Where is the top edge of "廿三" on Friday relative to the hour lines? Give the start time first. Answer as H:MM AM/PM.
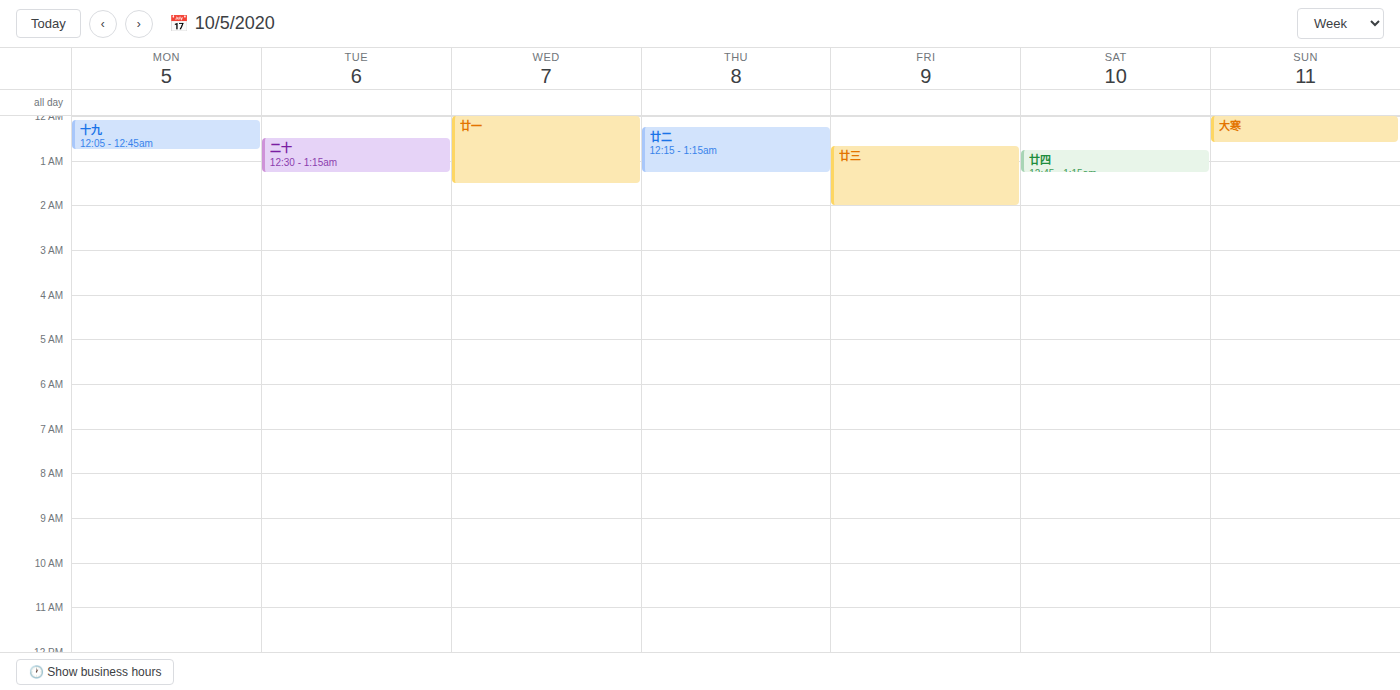
12:40 AM -- neither: 40 minutes below the 12 AM line and 20 minutes above the 1 AM line.